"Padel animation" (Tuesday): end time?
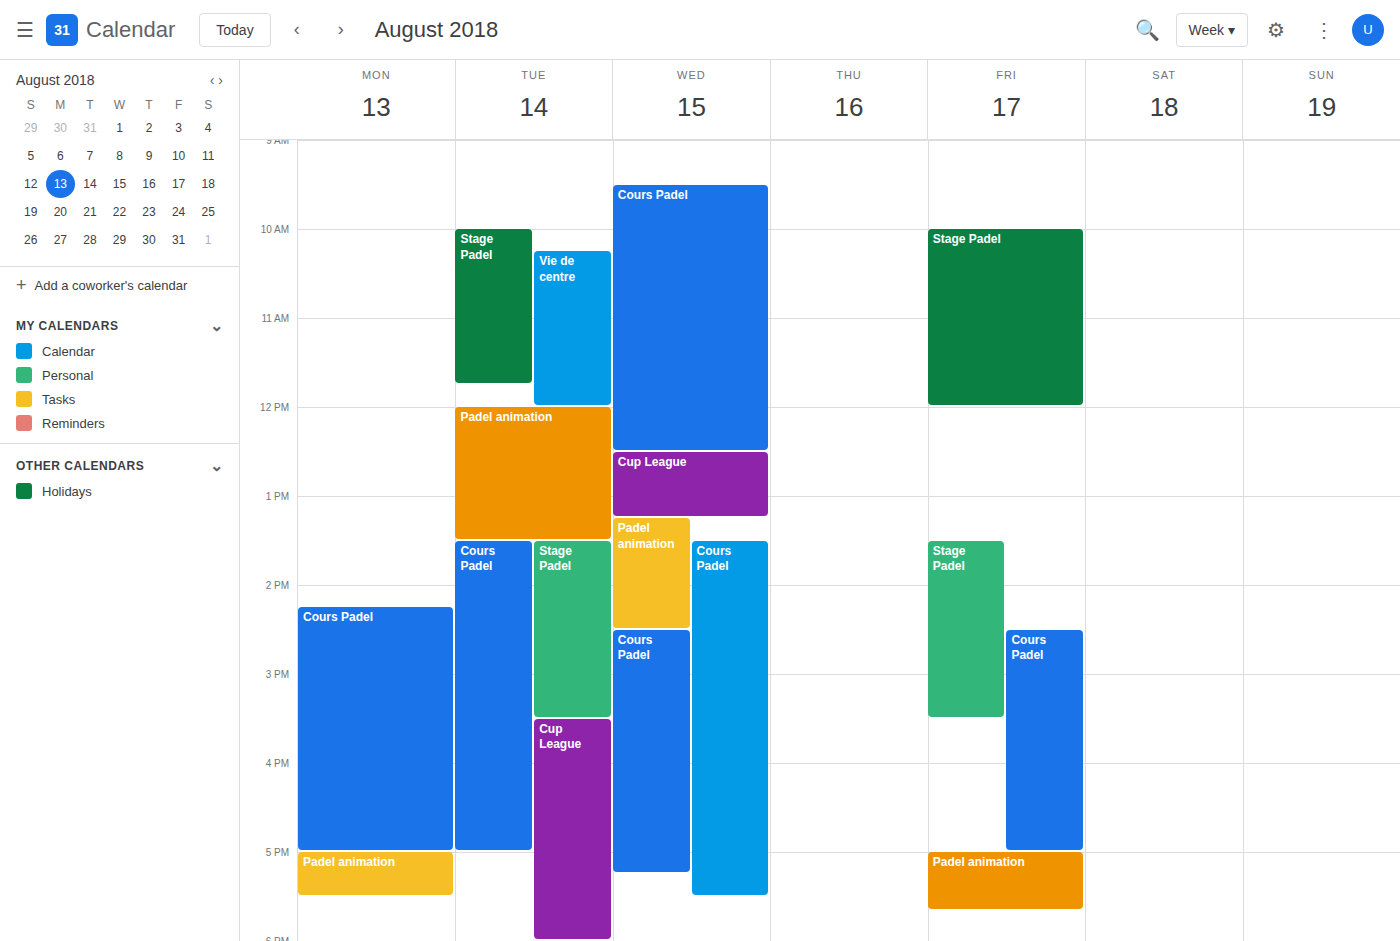
1:30 PM